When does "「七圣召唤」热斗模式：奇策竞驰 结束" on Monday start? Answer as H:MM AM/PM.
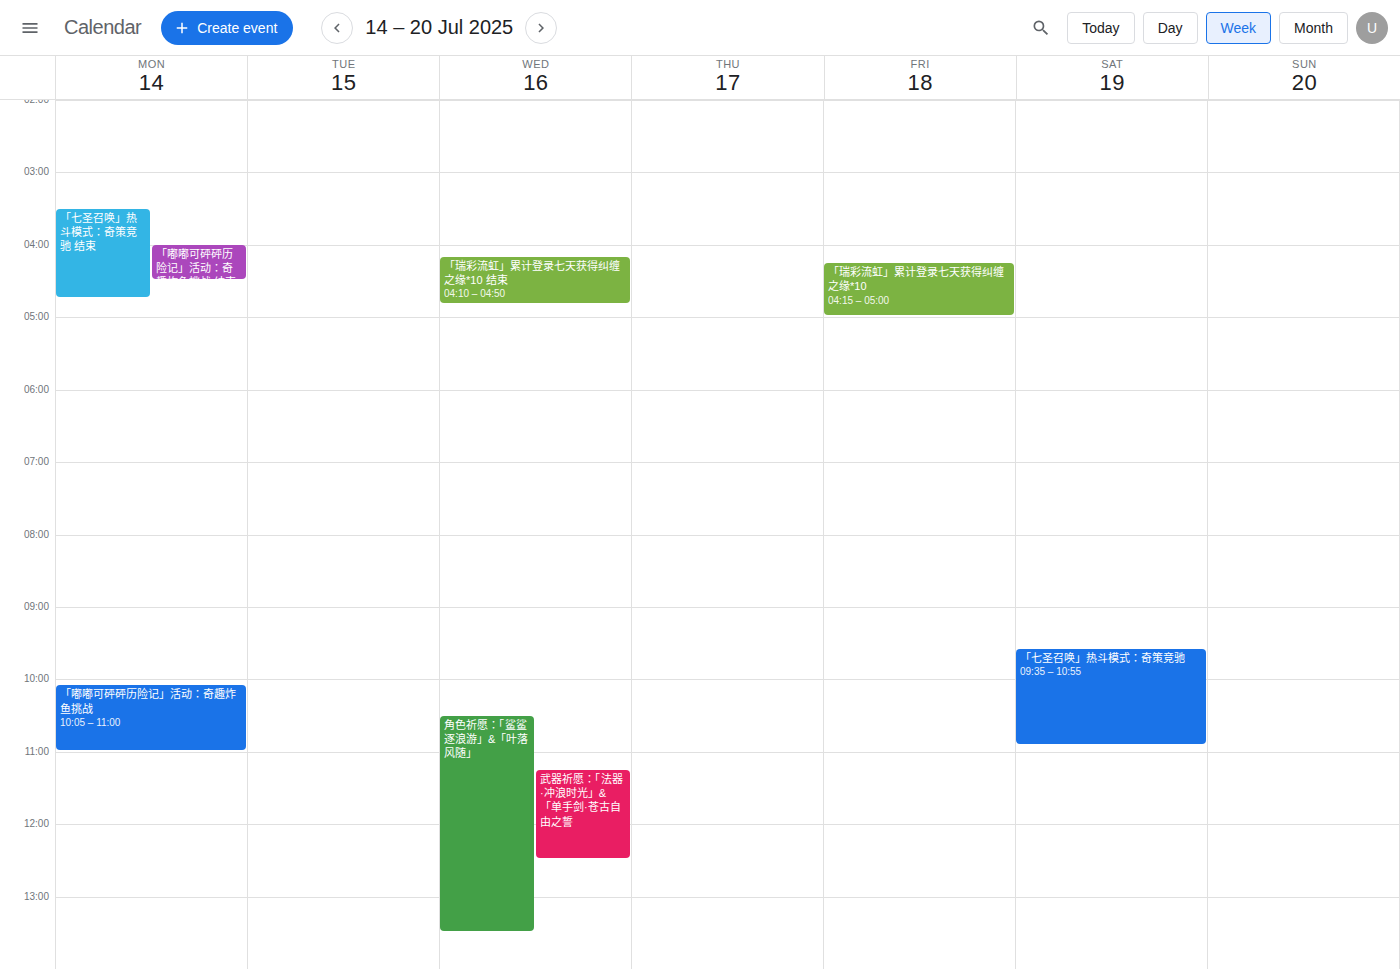
3:30 AM